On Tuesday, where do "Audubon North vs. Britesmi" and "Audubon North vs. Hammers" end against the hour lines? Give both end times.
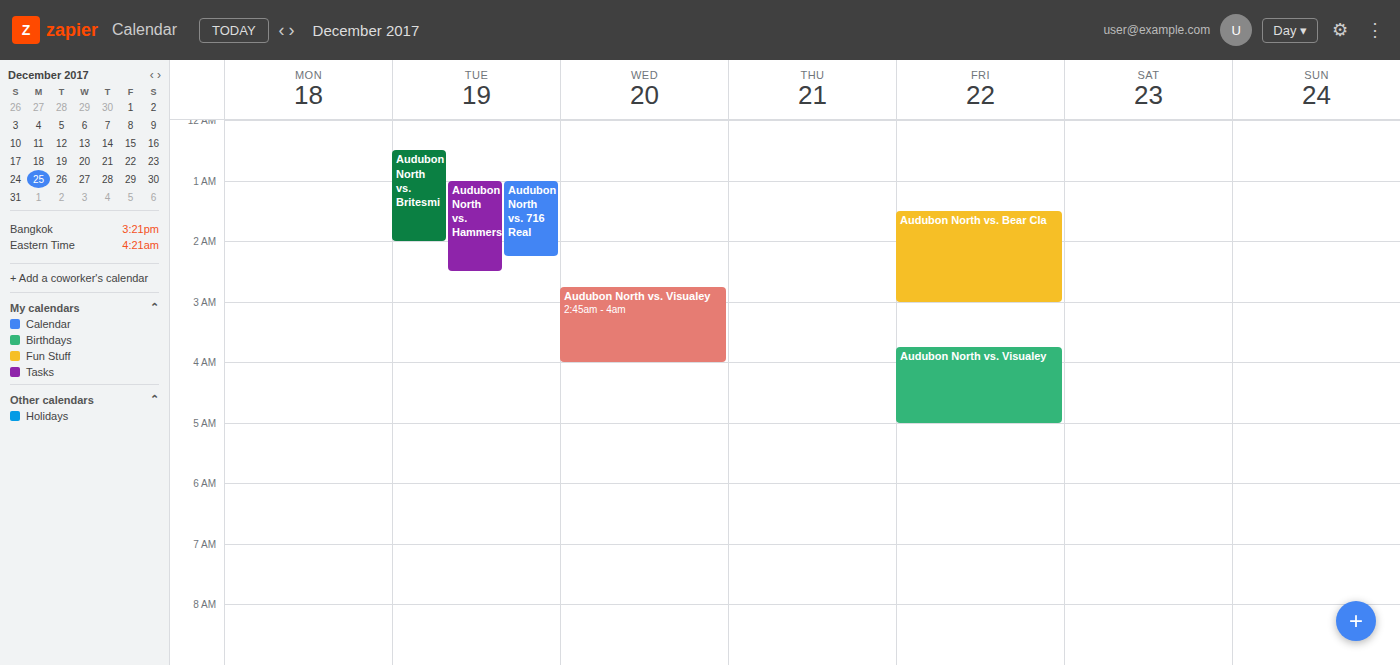
"Audubon North vs. Britesmi": 2:00 AM, exactly on the 2 AM line. "Audubon North vs. Hammers": 2:30 AM, halfway between the 2 AM and 3 AM lines.